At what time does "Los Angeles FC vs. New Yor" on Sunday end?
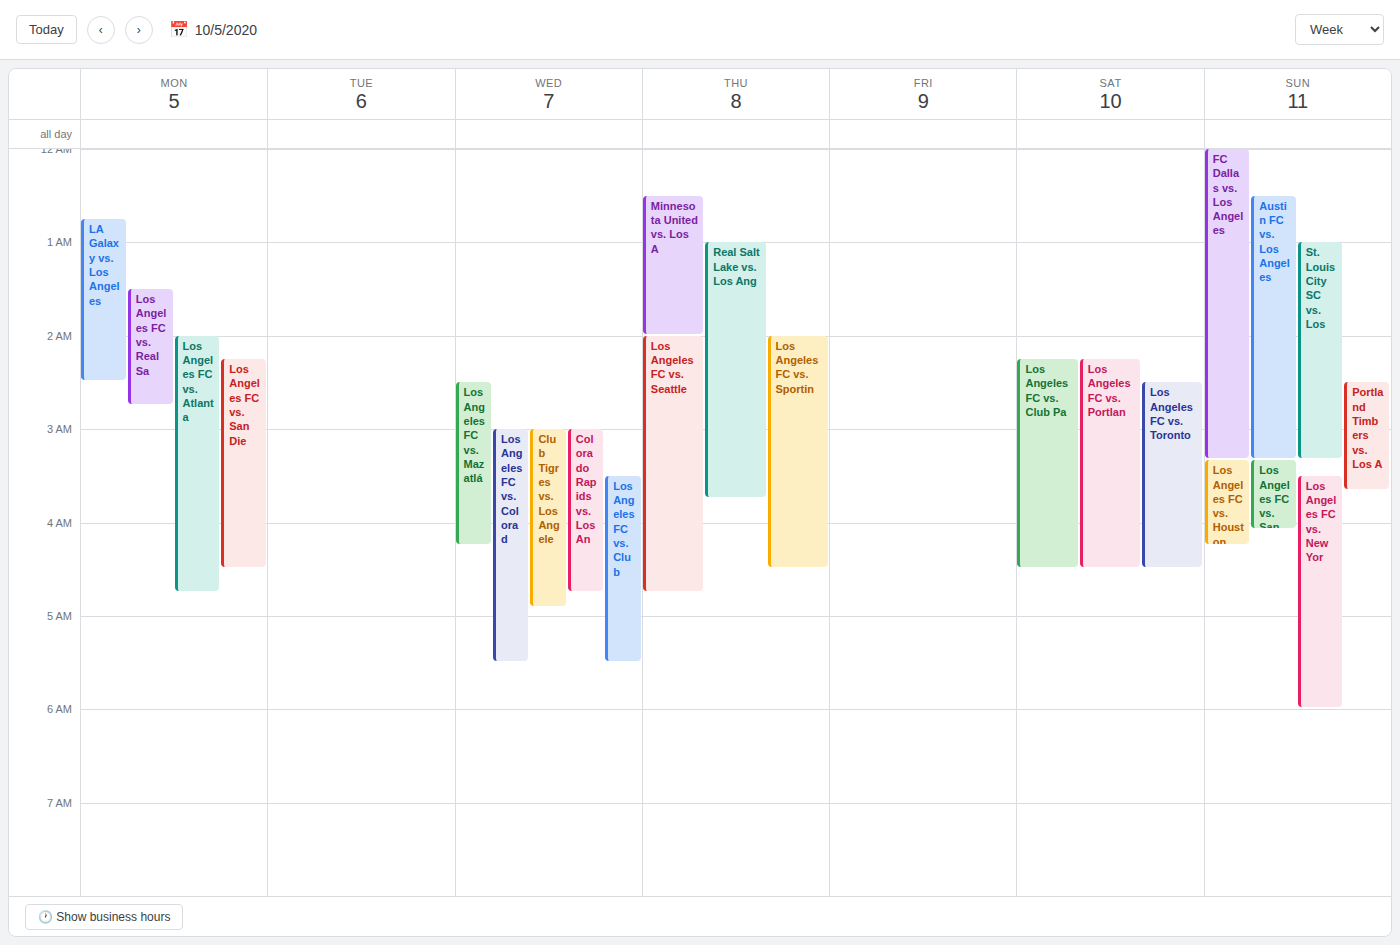
6:00 AM